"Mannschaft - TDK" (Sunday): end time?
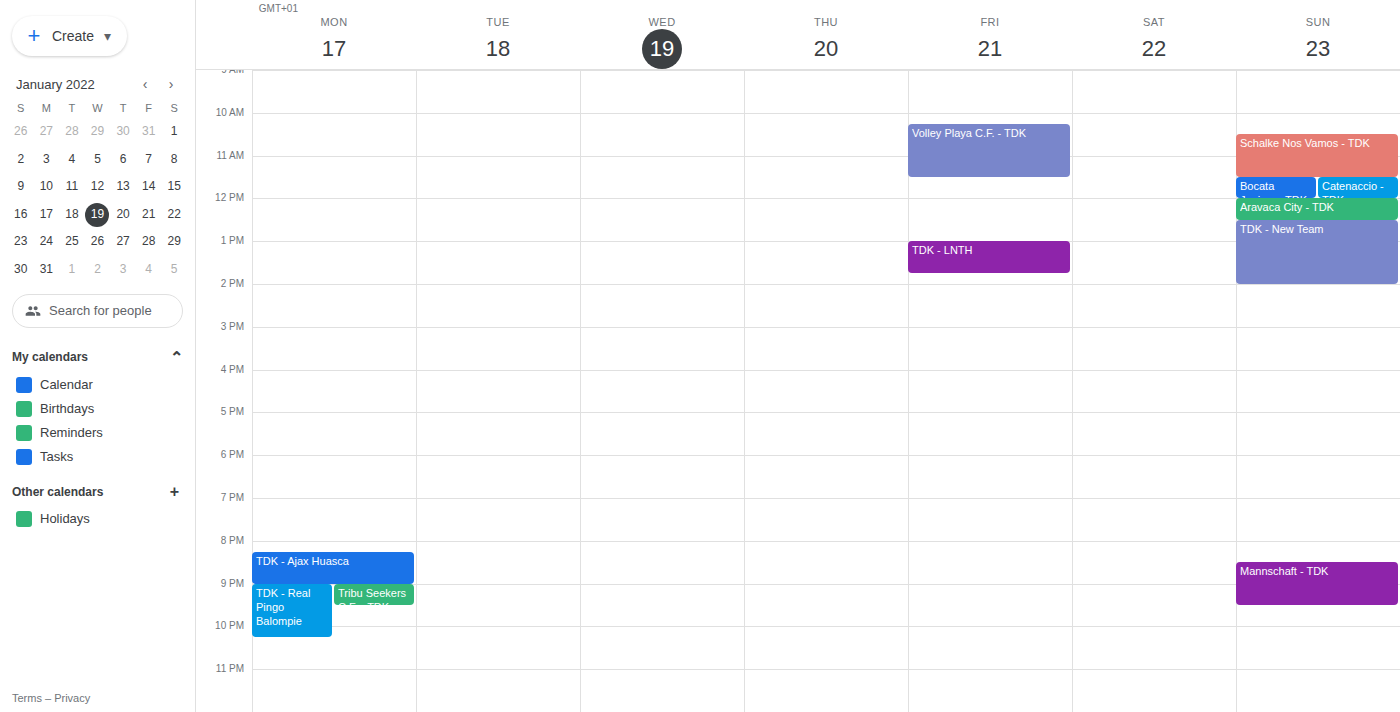
9:30 PM